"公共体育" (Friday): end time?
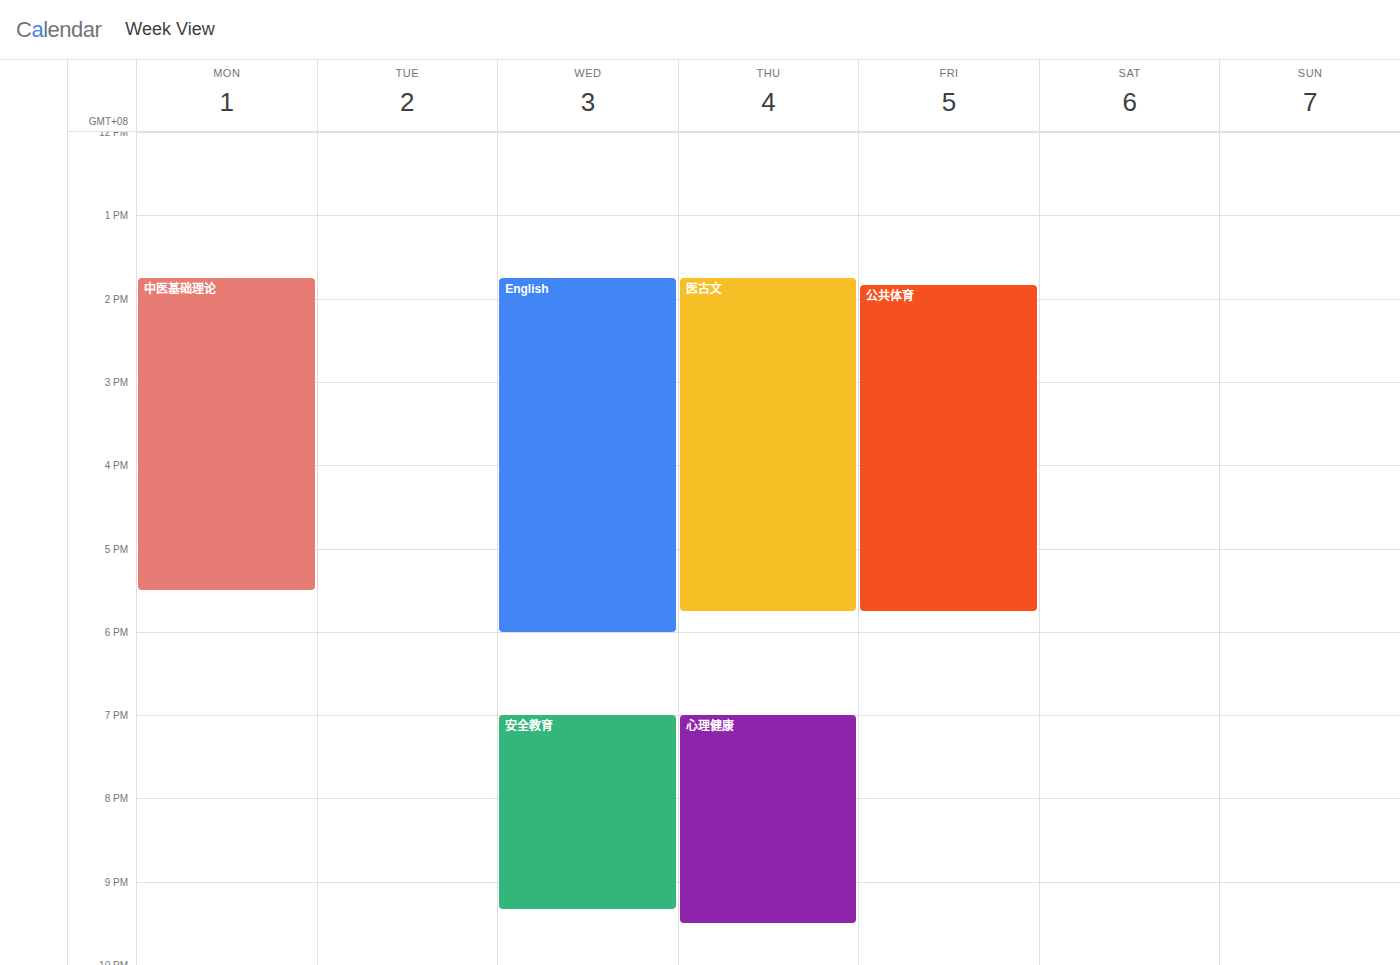
17:45